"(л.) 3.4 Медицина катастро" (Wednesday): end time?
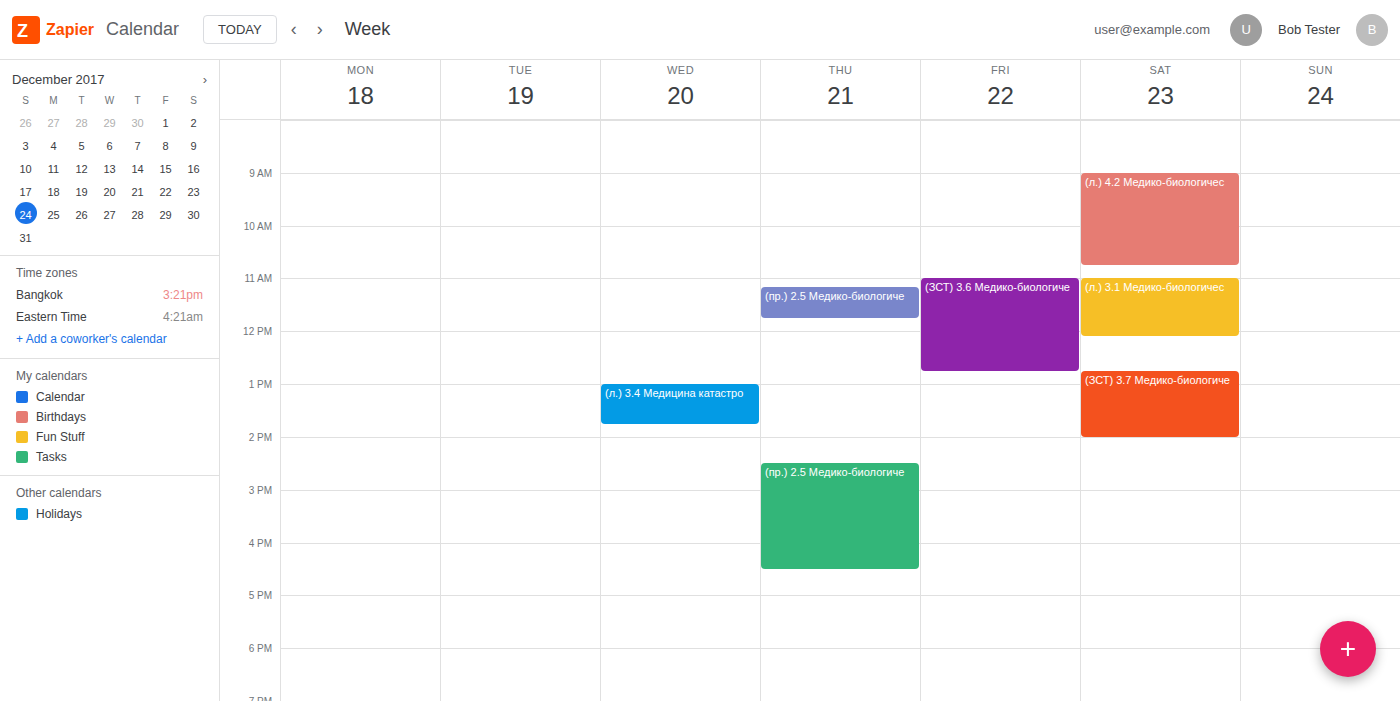
1:45 PM